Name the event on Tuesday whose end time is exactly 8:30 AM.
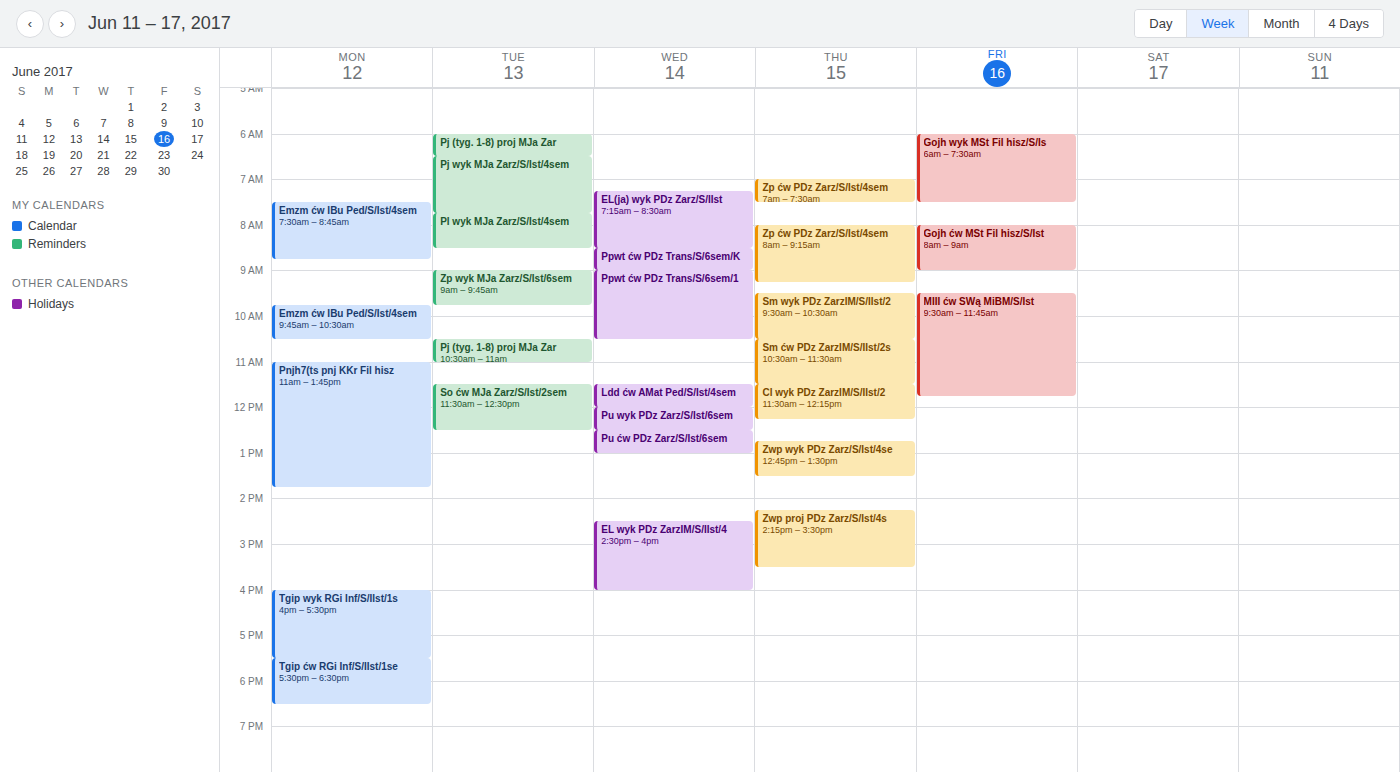
"Pl wyk MJa Zarz/S/Ist/4sem"